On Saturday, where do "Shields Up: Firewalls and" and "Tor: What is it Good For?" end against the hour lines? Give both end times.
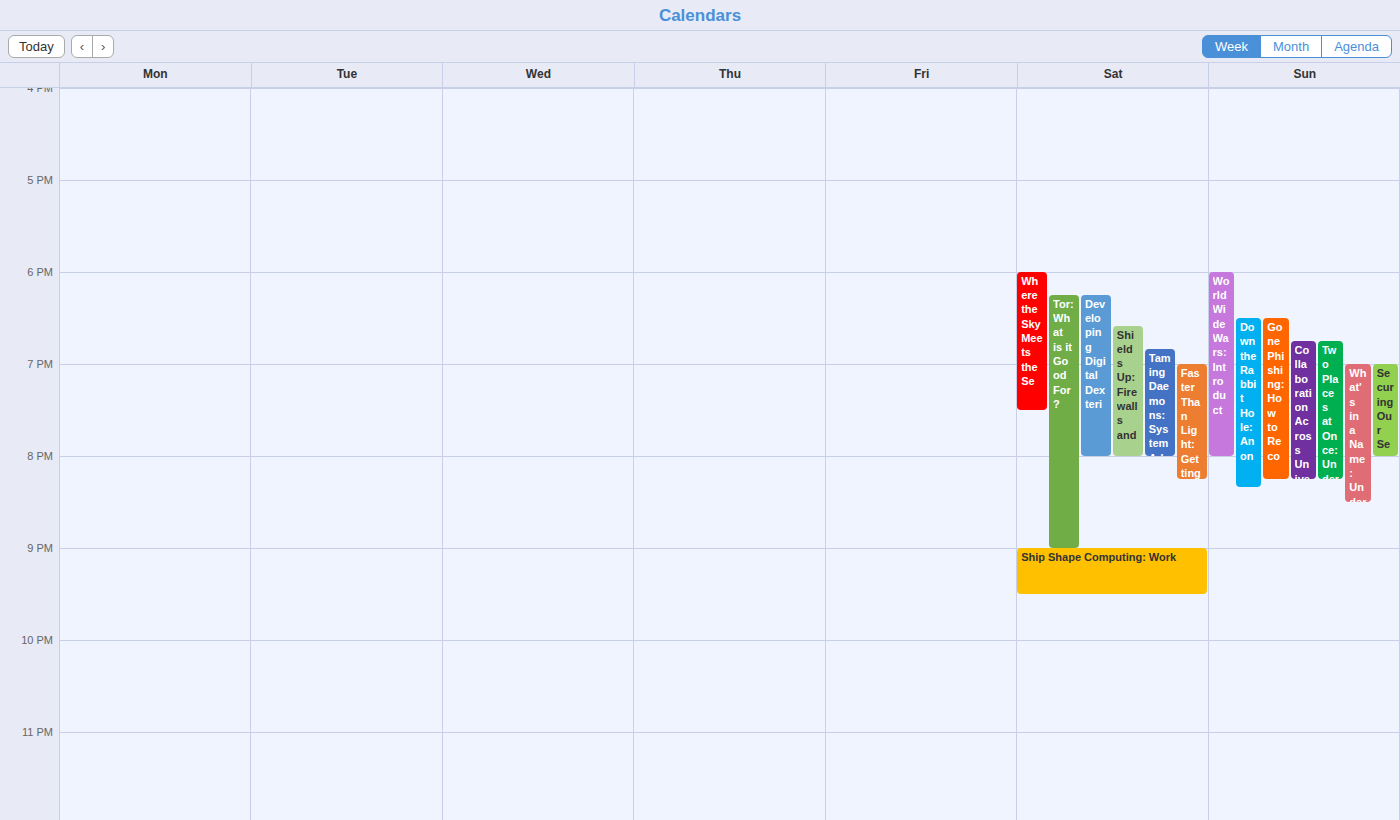
"Shields Up: Firewalls and": 8:00 PM, exactly on the 8 PM line. "Tor: What is it Good For?": 9:00 PM, exactly on the 9 PM line.